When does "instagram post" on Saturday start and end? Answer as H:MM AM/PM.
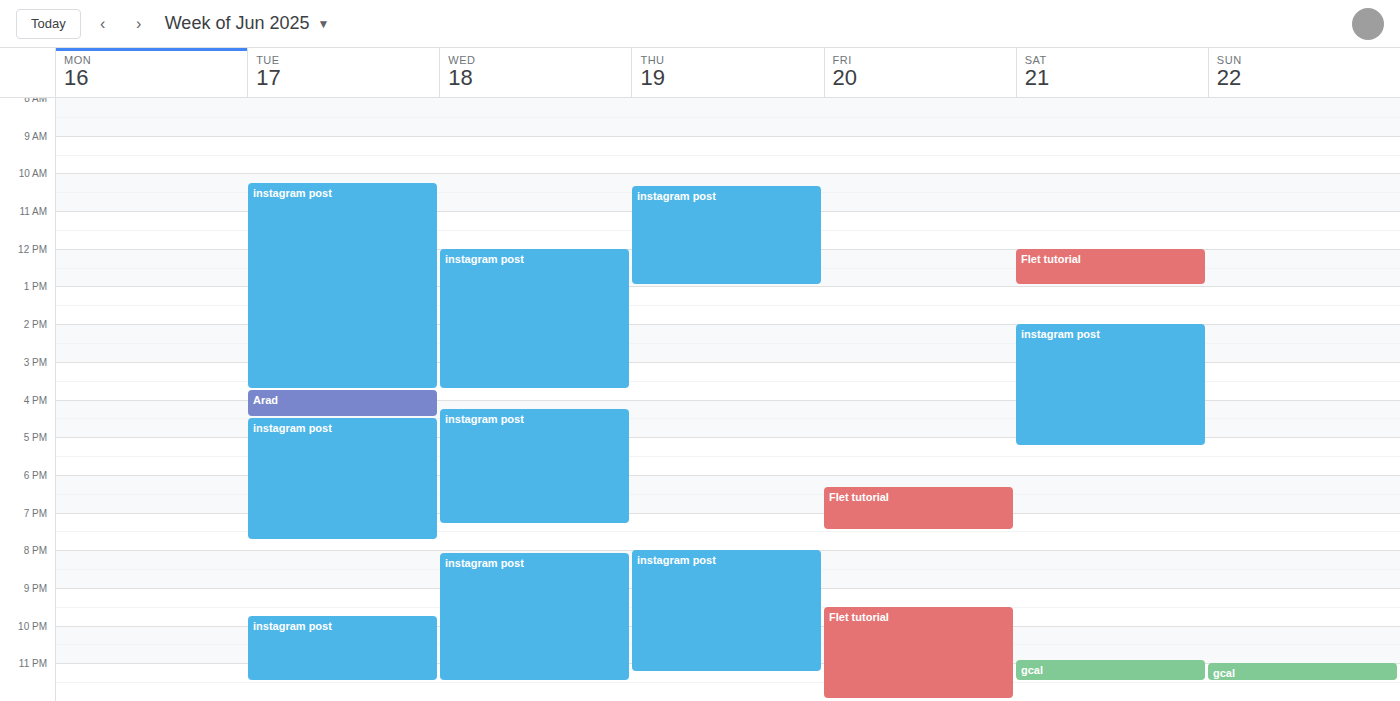
2:00 PM to 5:15 PM